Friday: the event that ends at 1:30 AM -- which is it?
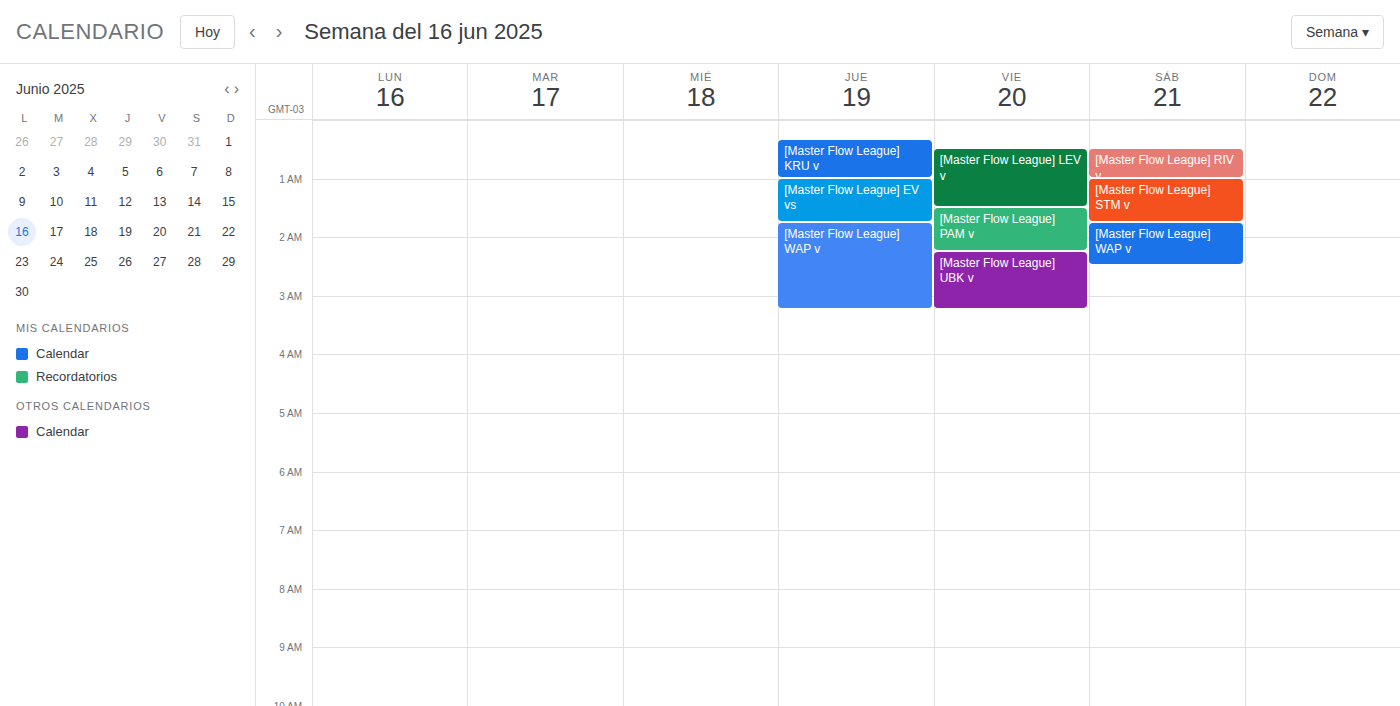
"[Master Flow League] LEV v"